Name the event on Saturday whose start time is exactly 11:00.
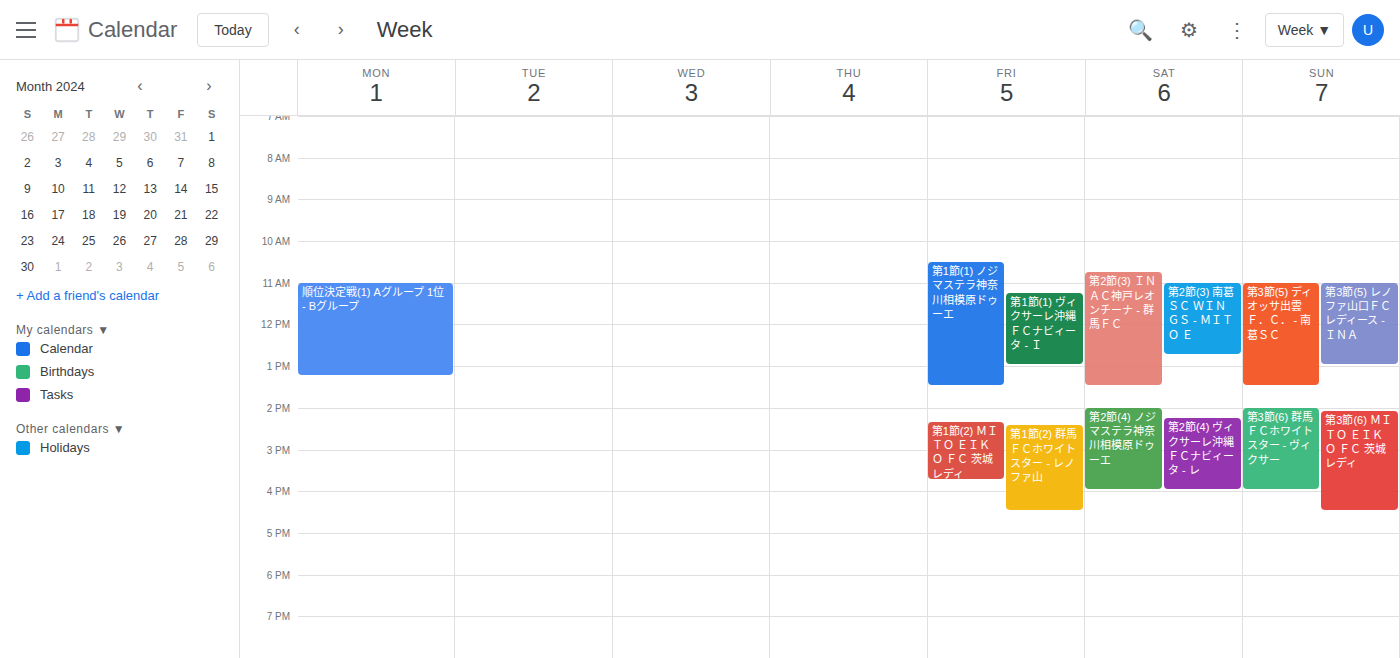
"第2節(3) 南葛ＳＣ ＷＩＮＧＳ - ＭＩＴＯ Ｅ"